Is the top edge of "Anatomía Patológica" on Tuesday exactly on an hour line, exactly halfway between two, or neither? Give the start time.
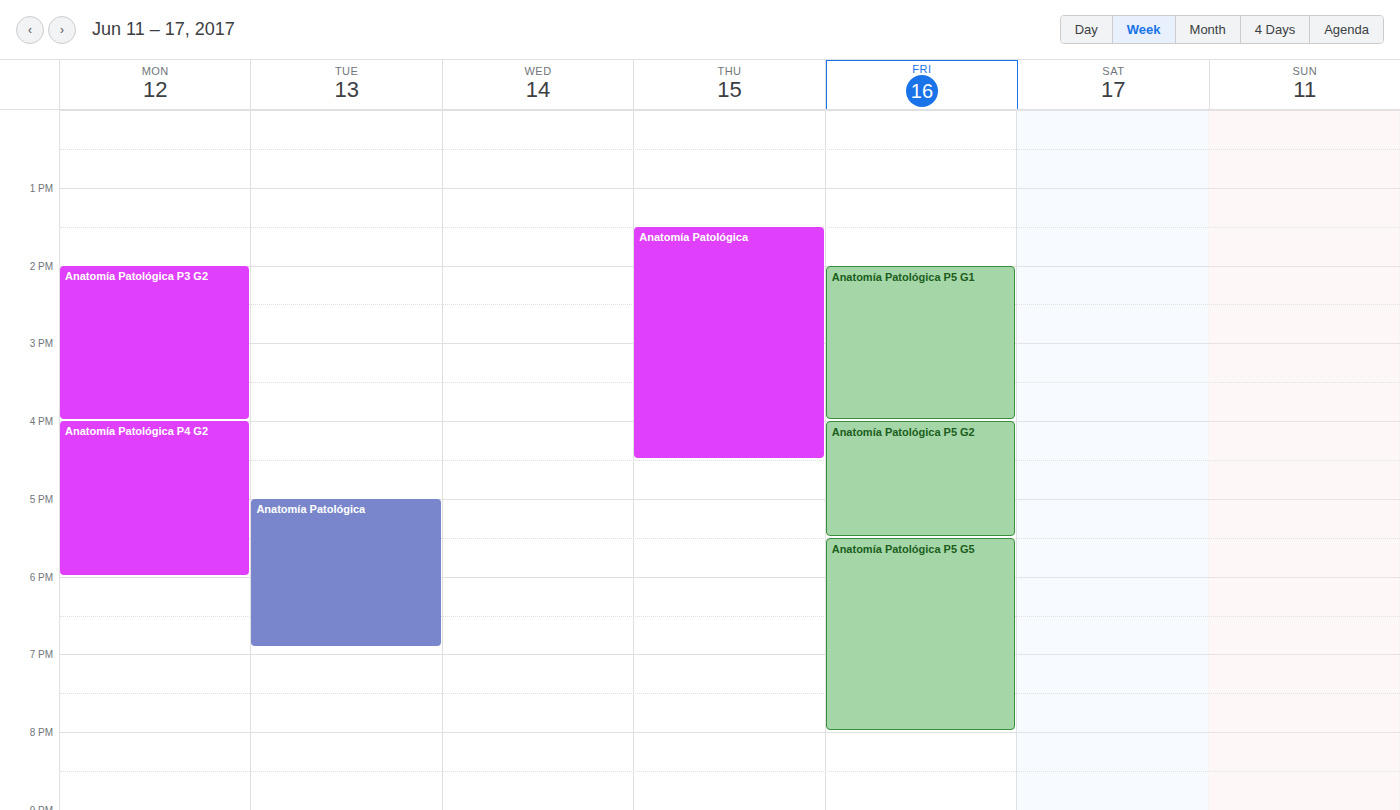
5:00 PM -- exactly on the 5 PM line.